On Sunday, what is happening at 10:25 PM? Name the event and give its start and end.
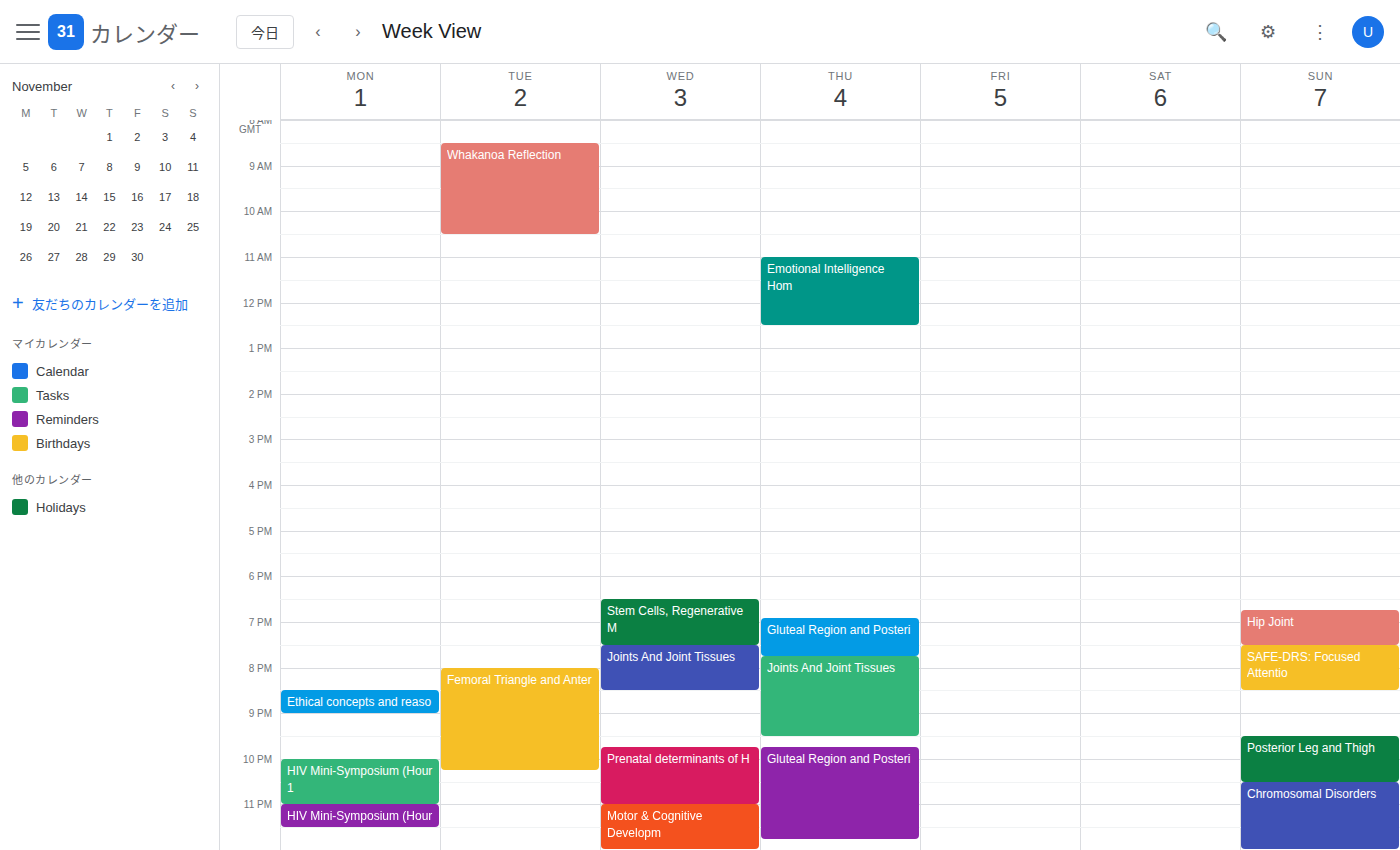
"Posterior Leg and Thigh", 9:30 PM to 10:30 PM